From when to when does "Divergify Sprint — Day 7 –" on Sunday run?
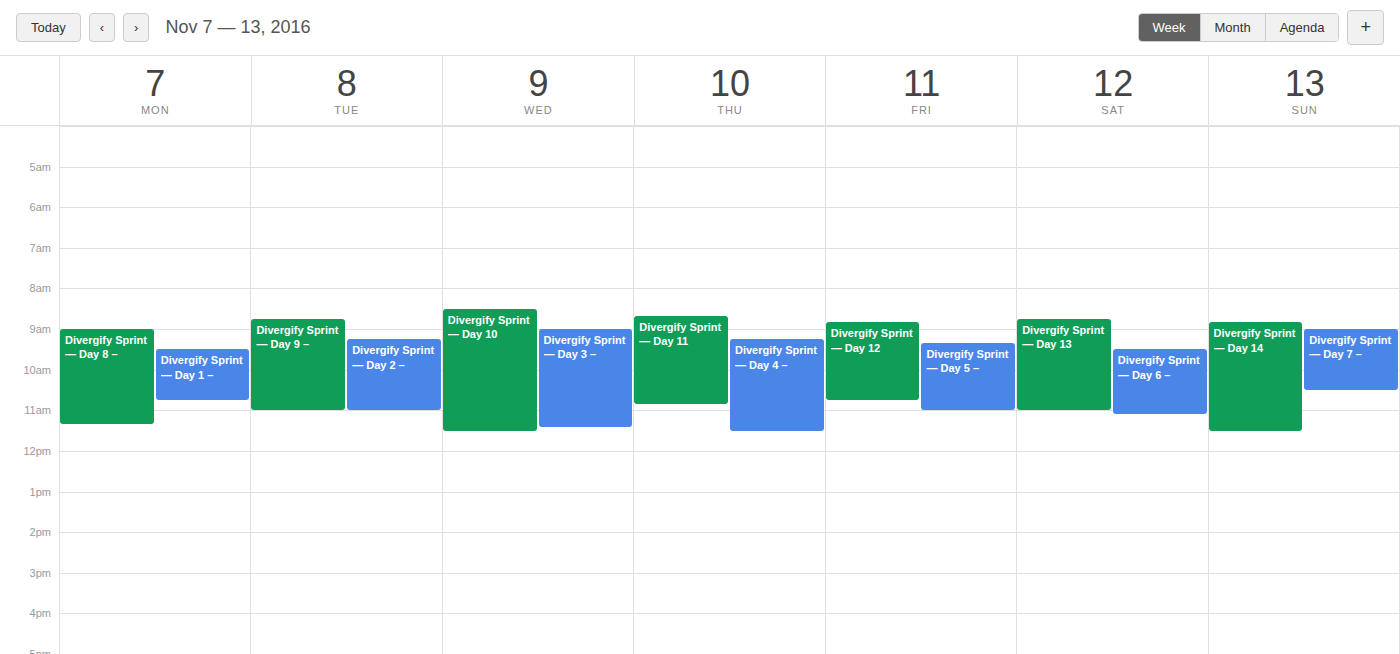
9:00 AM to 10:30 AM